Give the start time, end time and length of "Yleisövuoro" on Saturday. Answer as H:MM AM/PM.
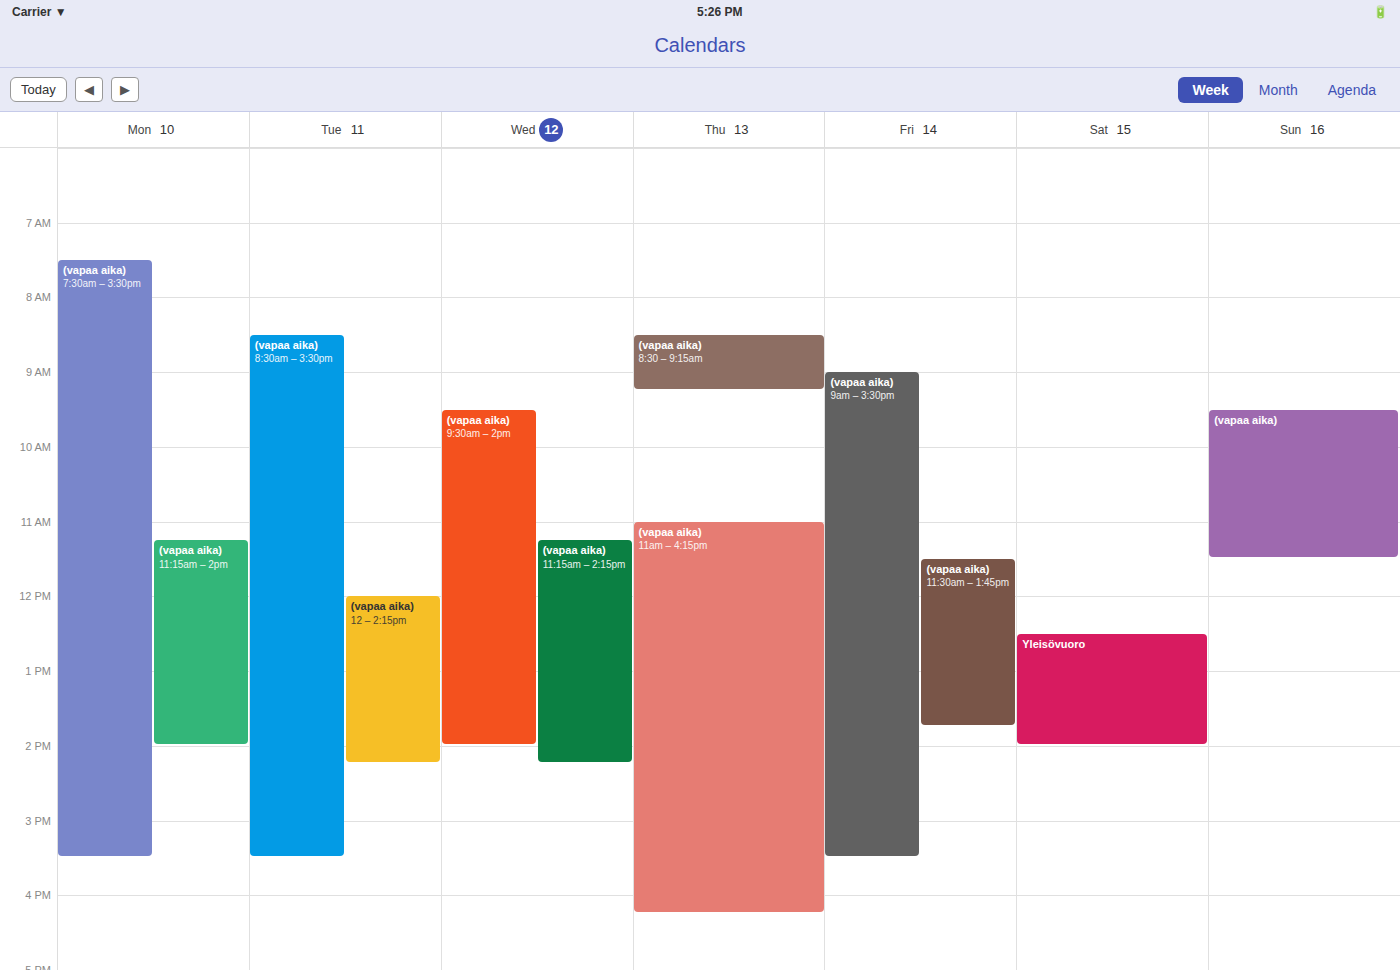
12:30 PM to 2:00 PM, 1 hour 30 minutes